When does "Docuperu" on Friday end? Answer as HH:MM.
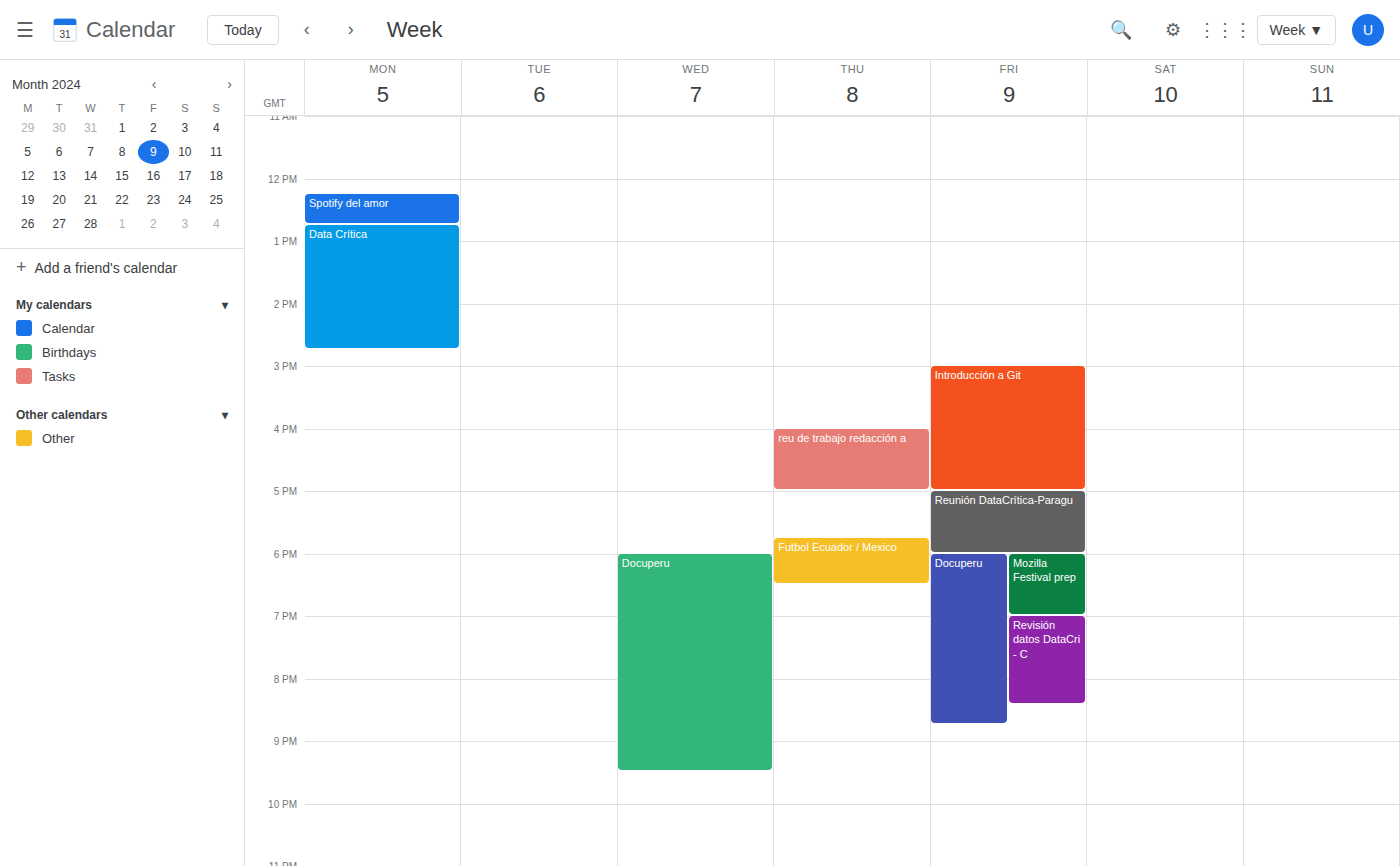
20:45